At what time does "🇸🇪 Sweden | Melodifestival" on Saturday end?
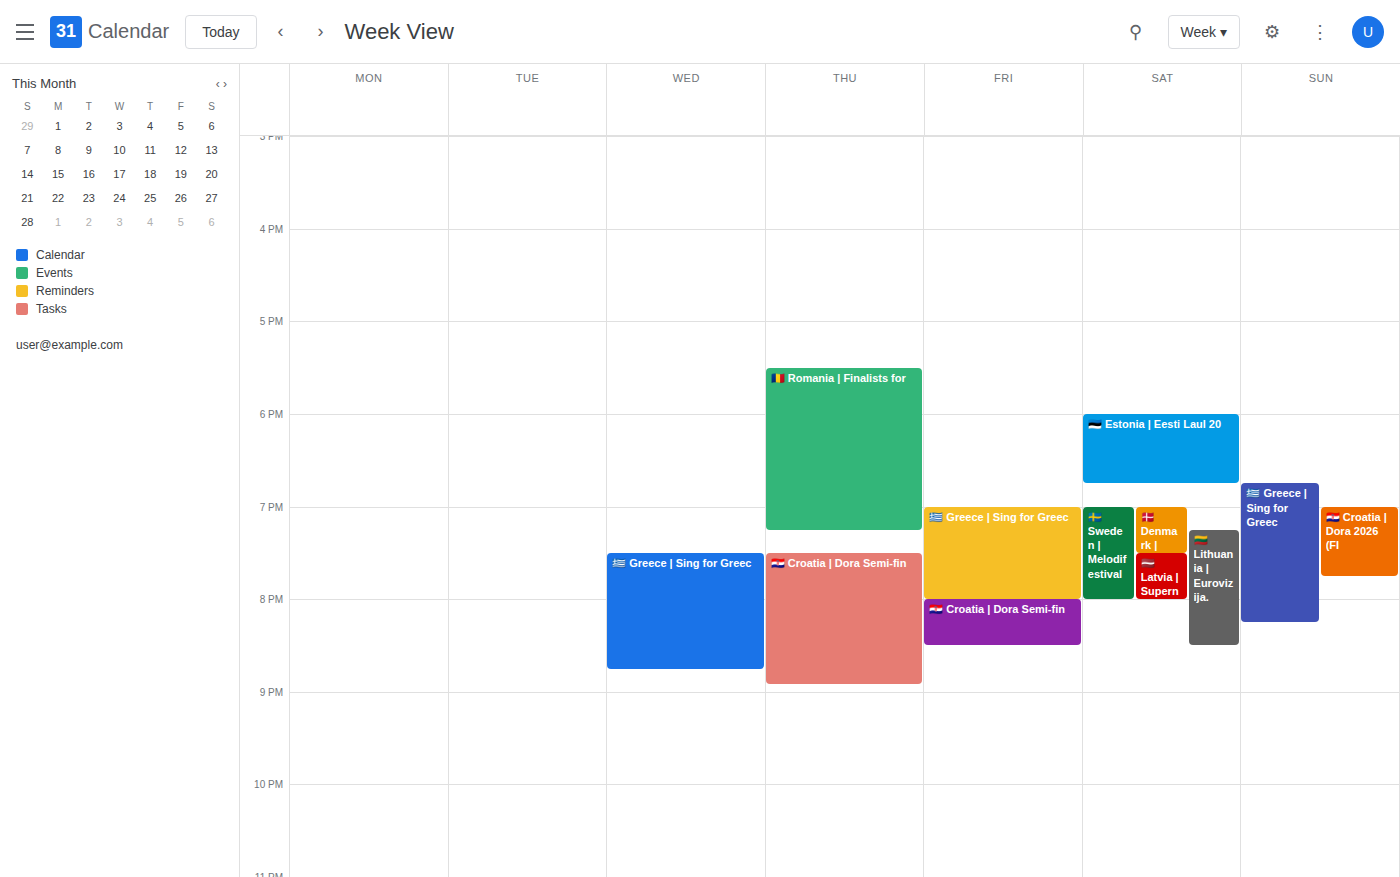
8:00 PM